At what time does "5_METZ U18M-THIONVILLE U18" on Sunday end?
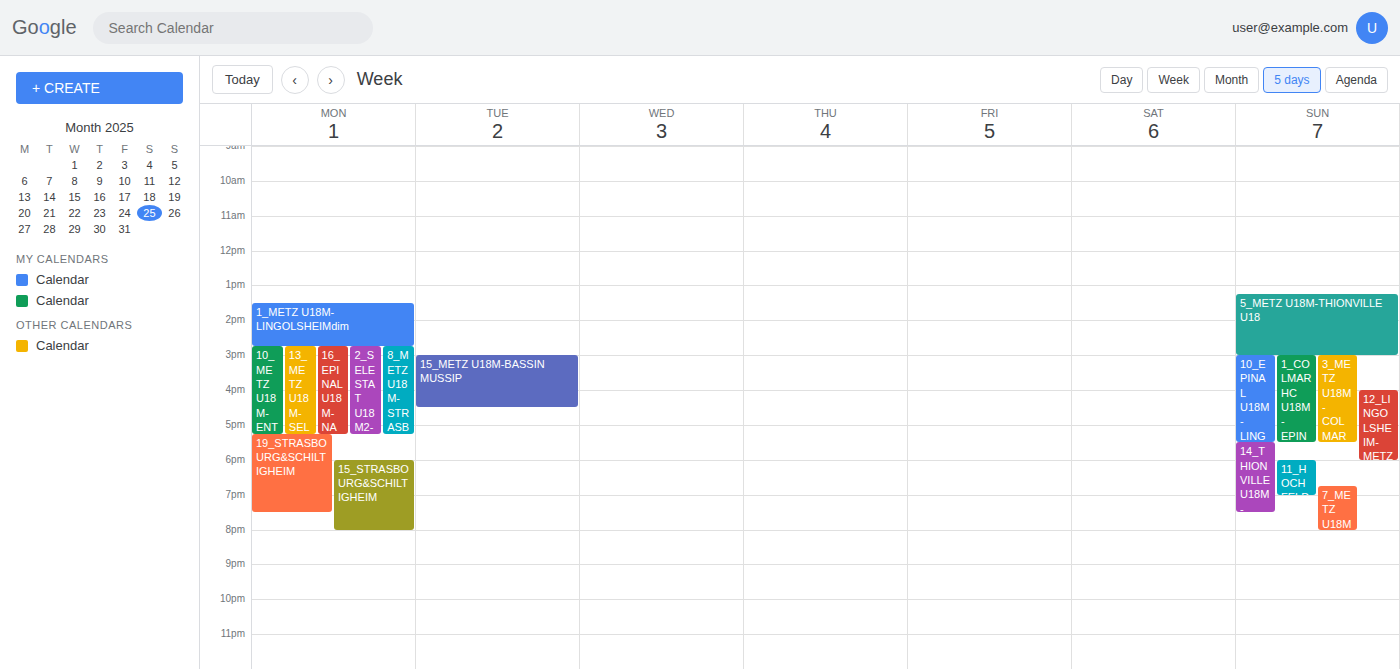
3:00 PM